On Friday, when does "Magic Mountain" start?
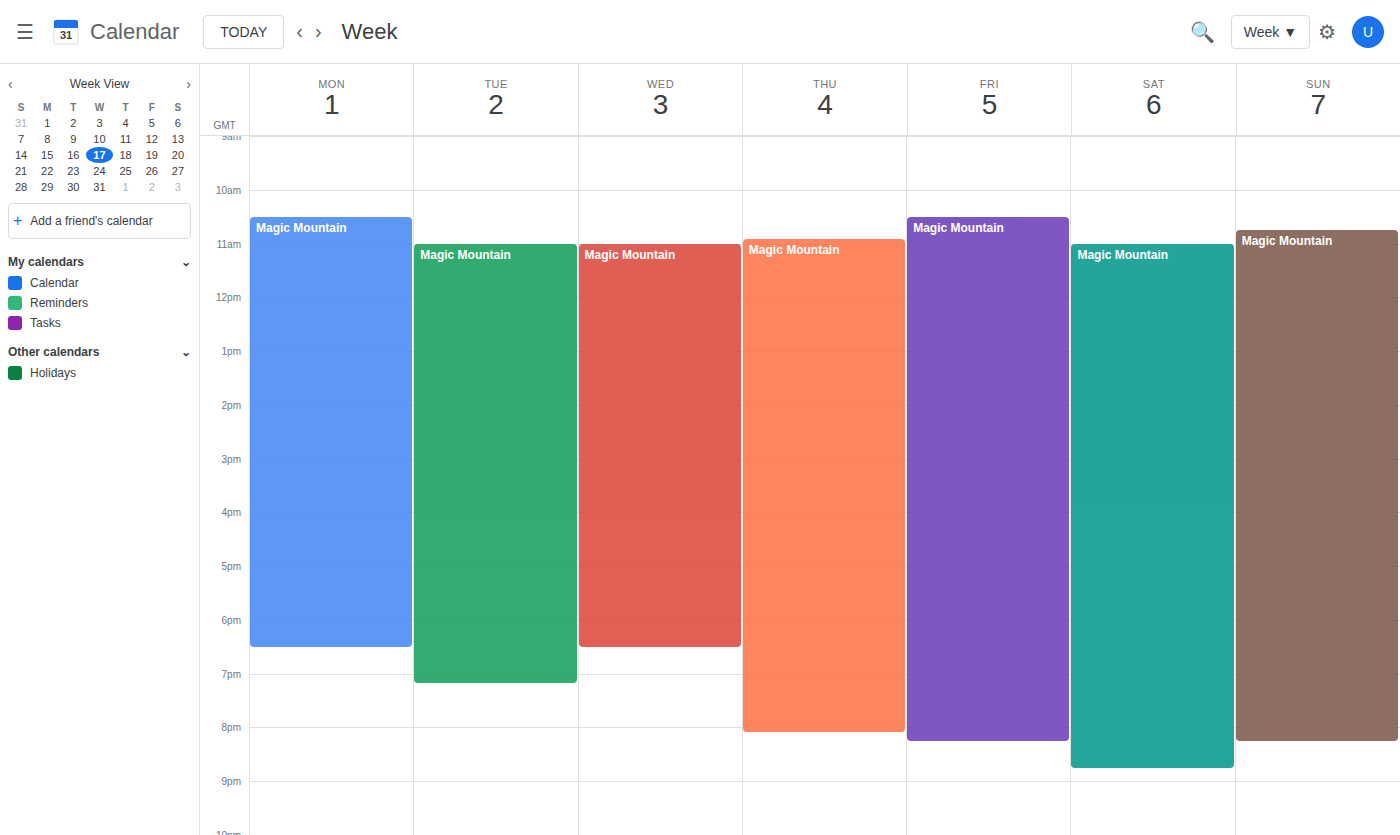
10:30 AM